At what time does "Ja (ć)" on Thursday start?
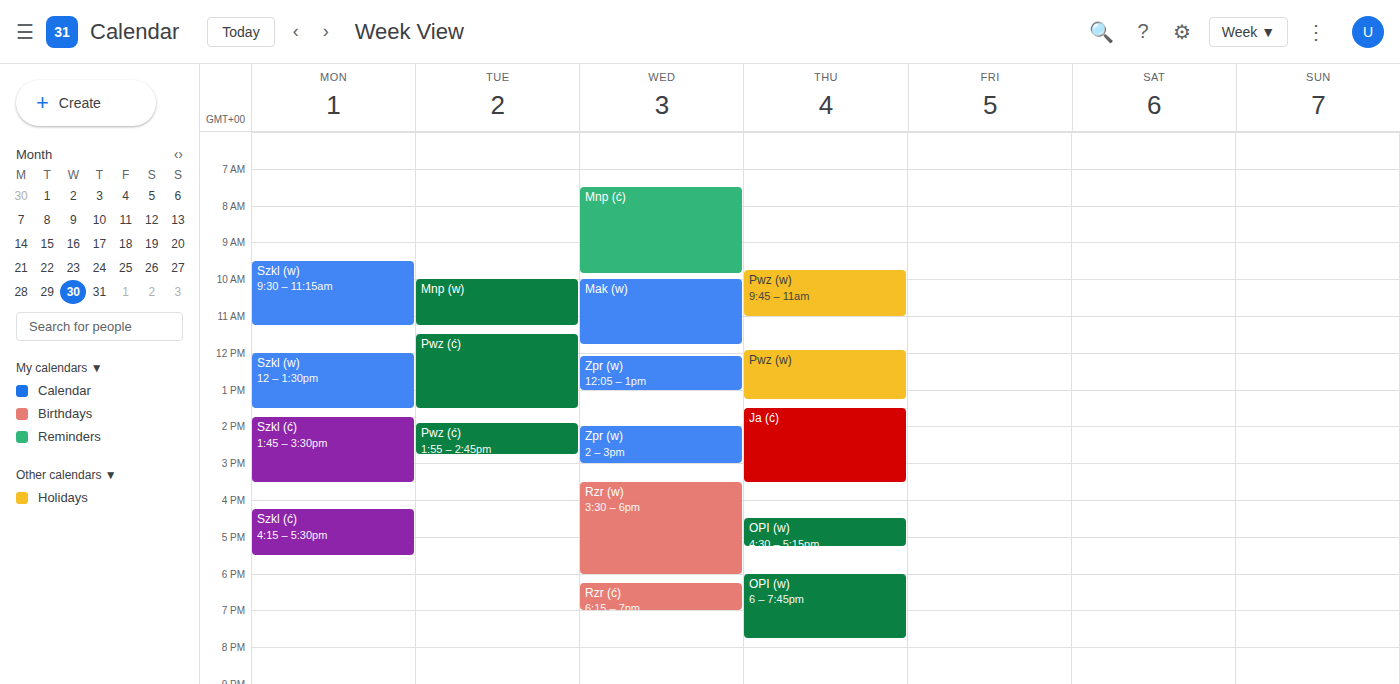
1:30 PM